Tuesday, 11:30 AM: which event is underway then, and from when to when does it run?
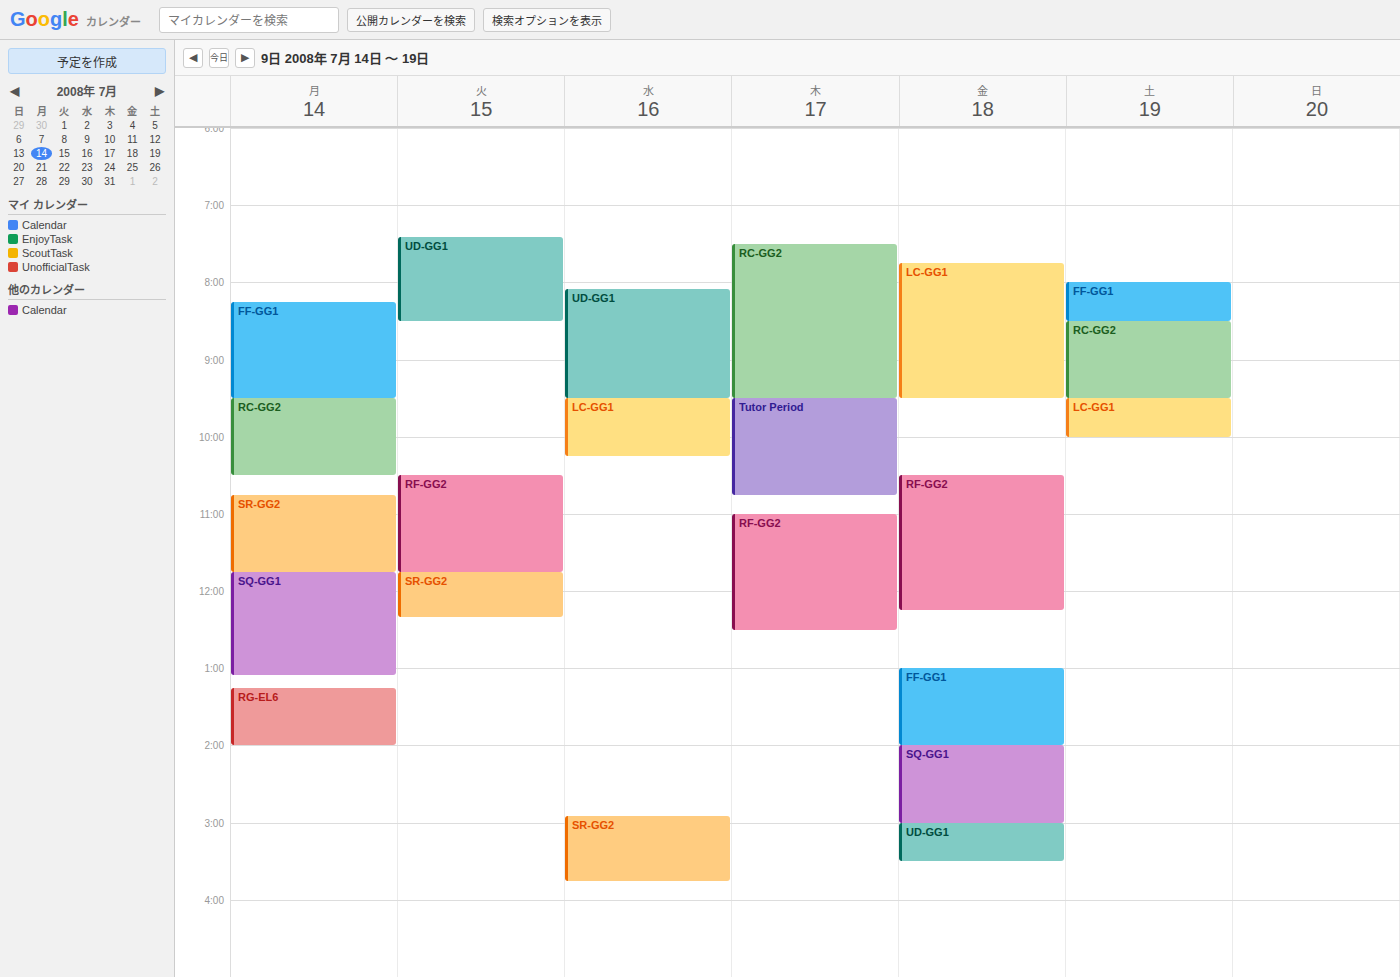
"RF-GG2", 10:30 AM to 11:45 AM